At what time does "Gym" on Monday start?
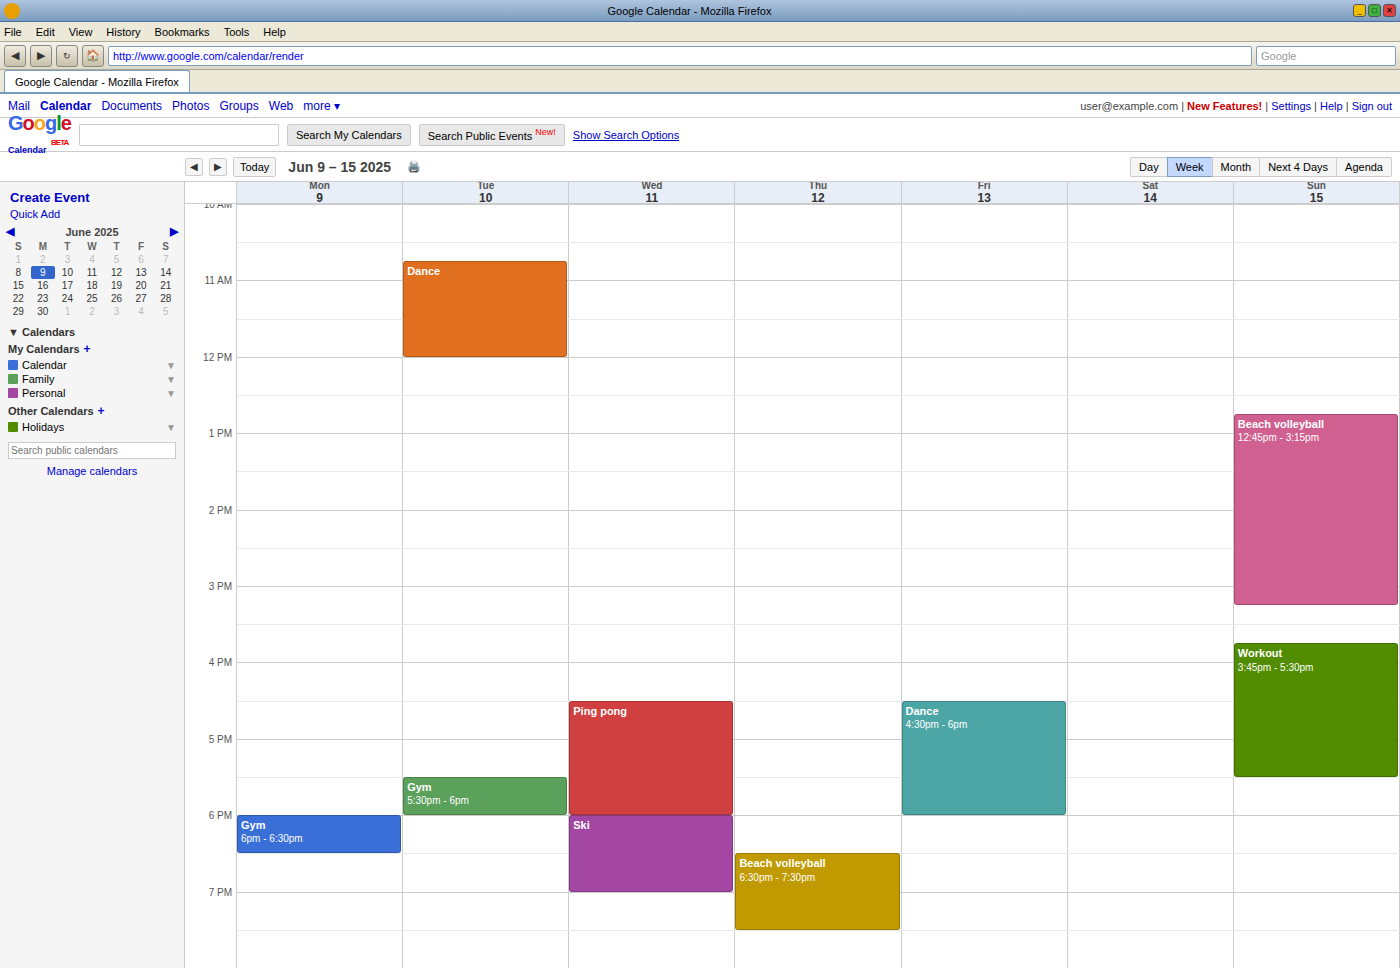
6:00 PM